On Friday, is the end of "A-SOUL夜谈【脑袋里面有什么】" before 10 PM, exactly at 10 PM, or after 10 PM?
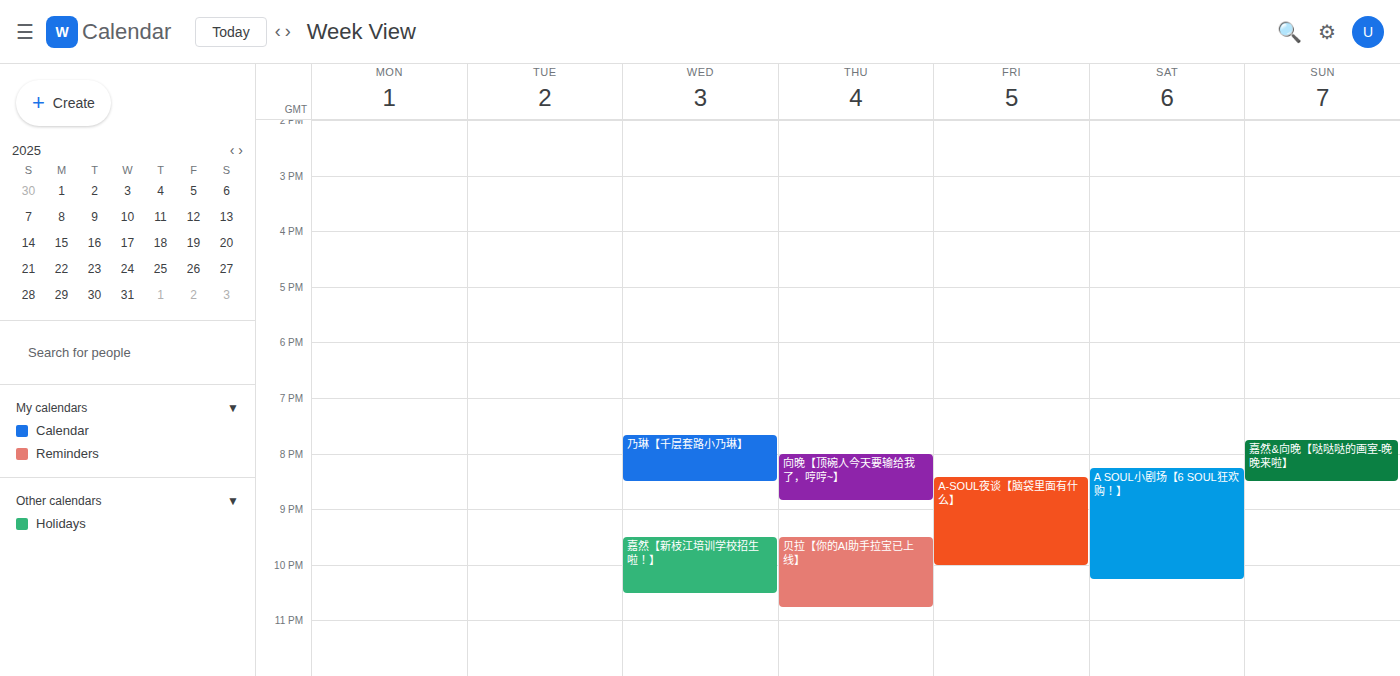
10:00 PM -- exactly at 10 PM, on the 10 PM line.